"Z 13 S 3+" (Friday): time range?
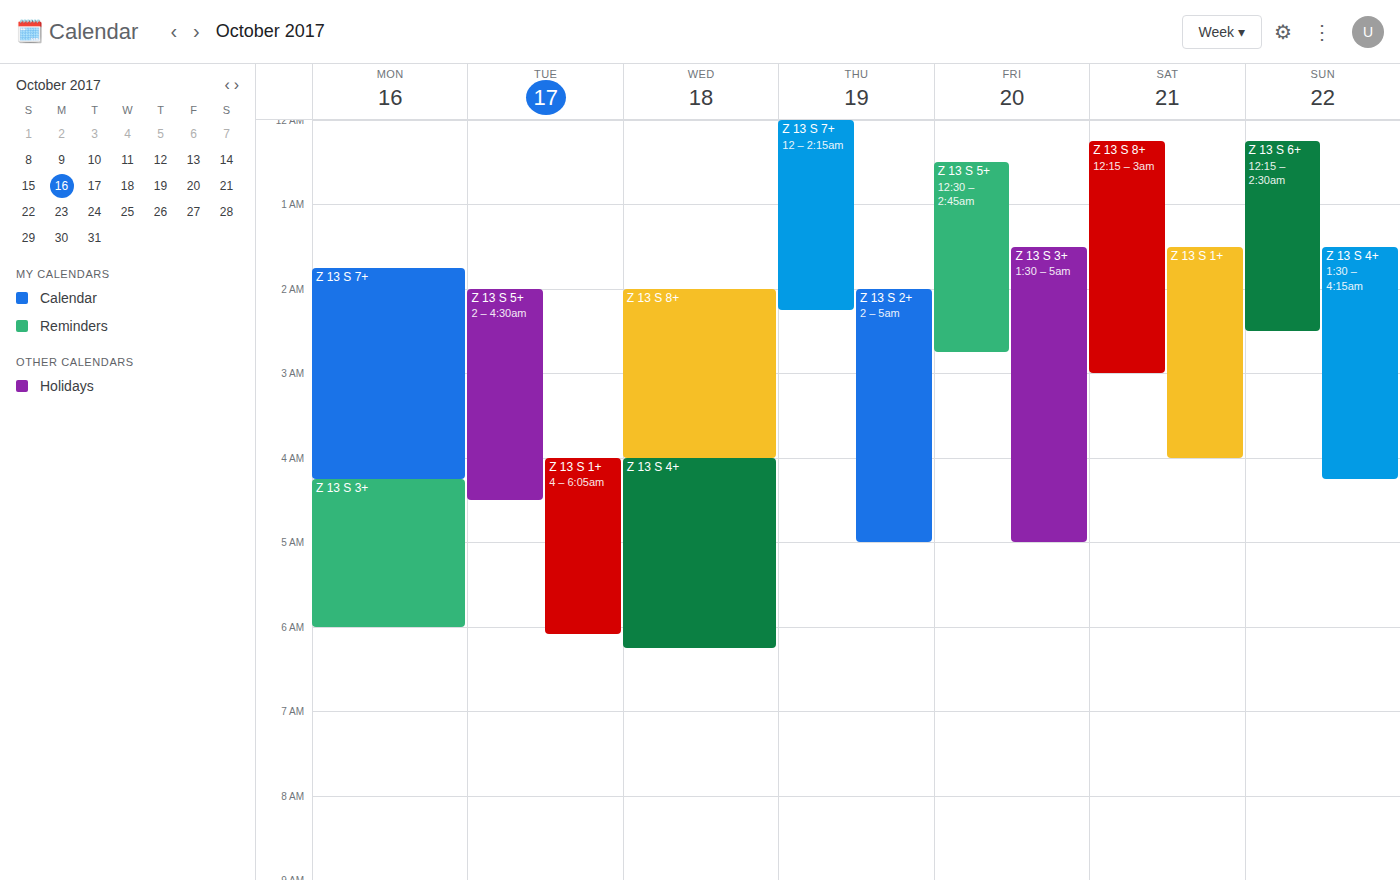
01:30 to 05:00